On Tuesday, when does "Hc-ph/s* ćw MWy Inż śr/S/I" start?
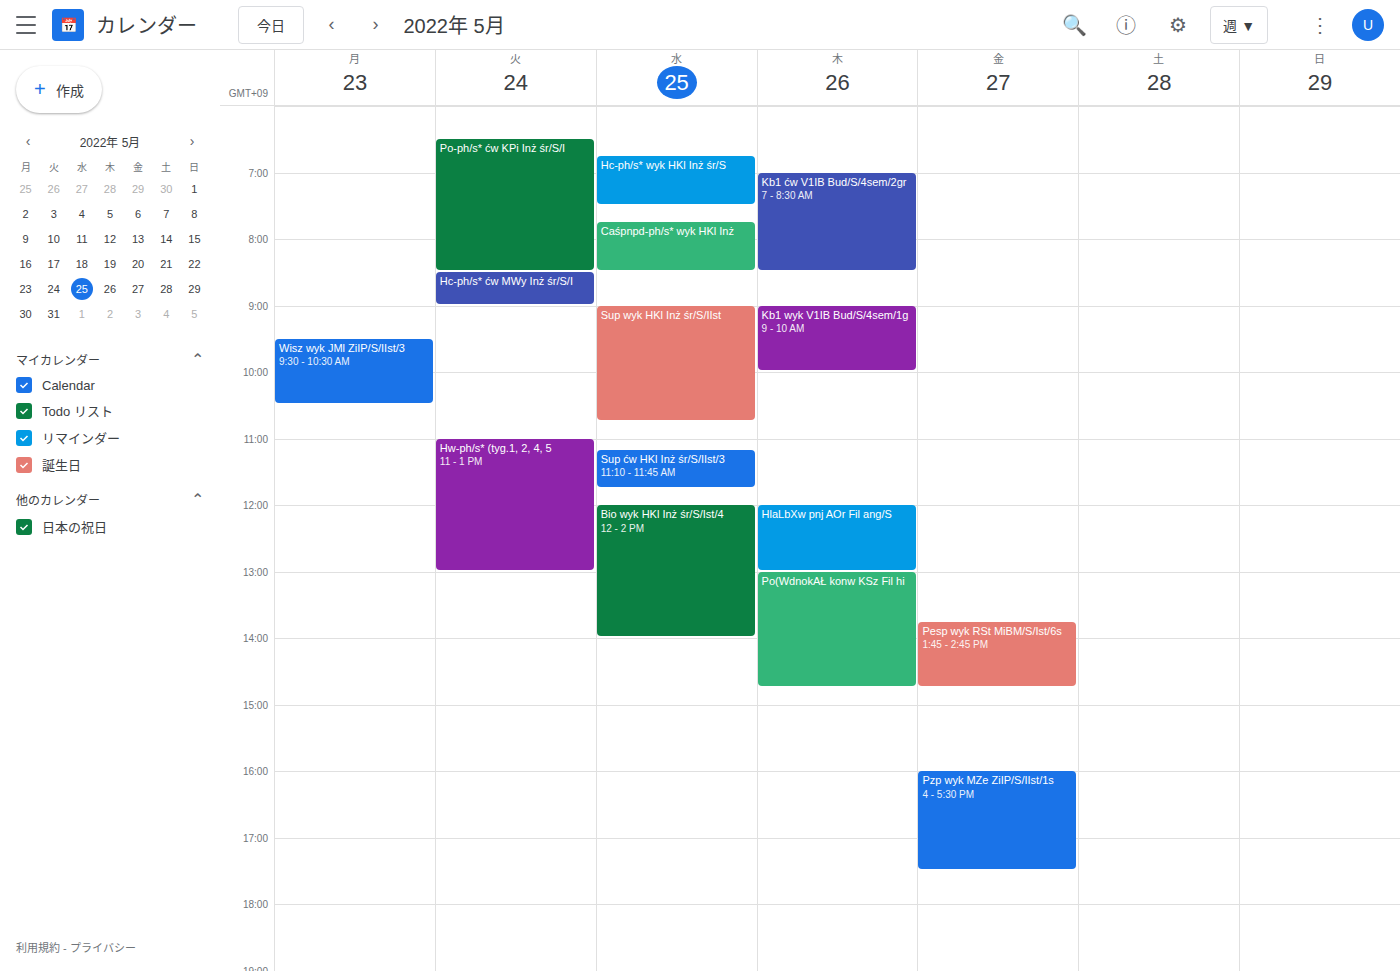
08:30